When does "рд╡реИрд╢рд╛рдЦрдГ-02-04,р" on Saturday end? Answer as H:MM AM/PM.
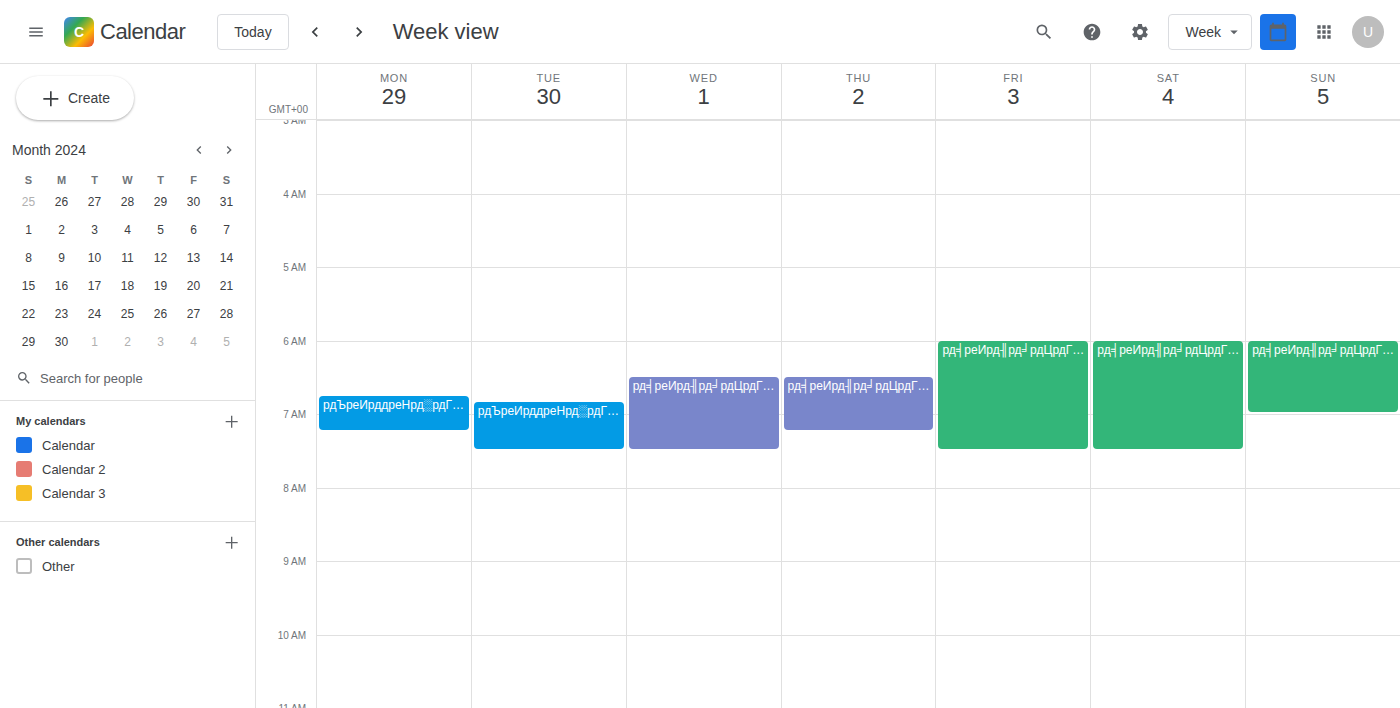
7:30 AM